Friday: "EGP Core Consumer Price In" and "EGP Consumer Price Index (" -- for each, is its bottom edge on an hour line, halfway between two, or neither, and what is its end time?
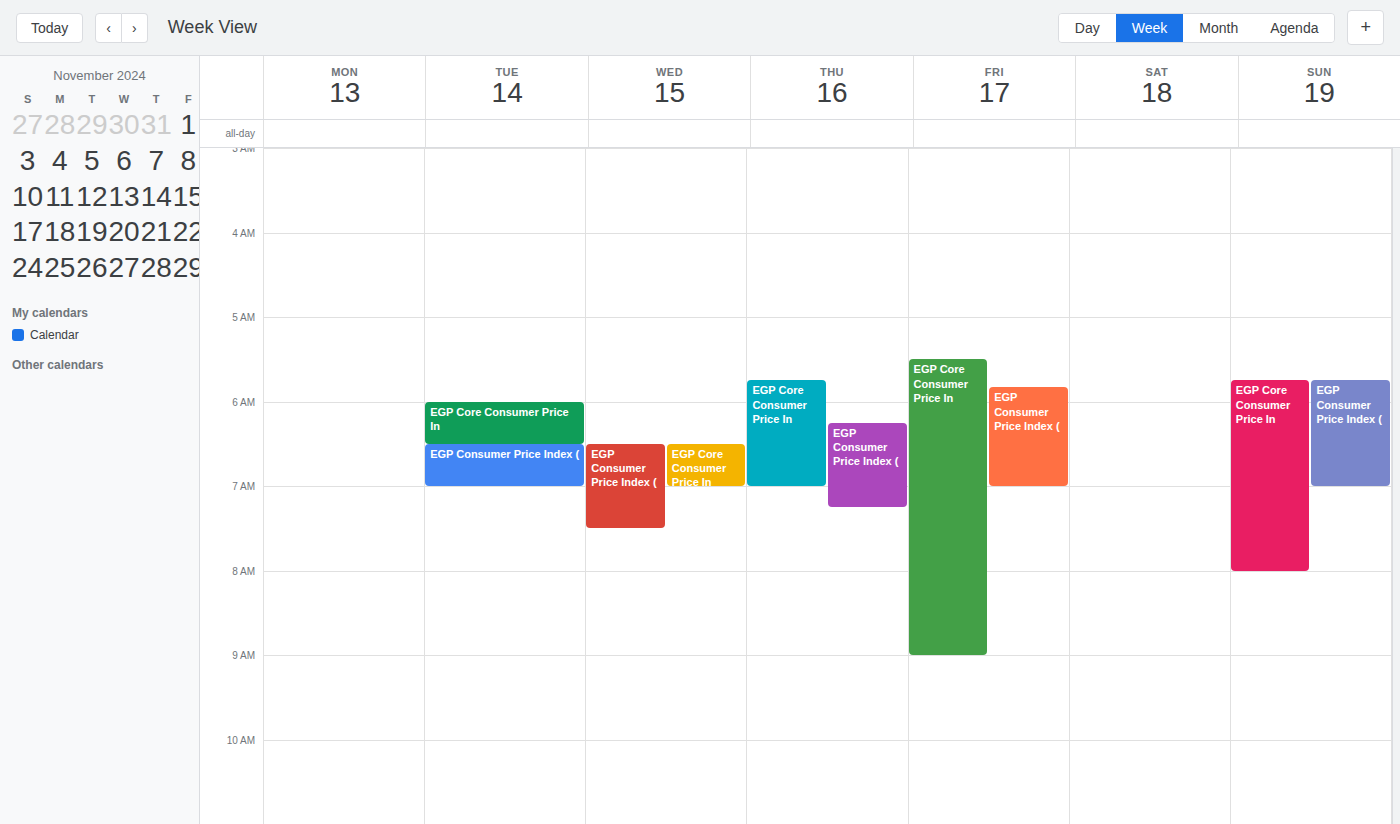
"EGP Core Consumer Price In": 09:00, exactly on the 09:00 line. "EGP Consumer Price Index (": 07:00, exactly on the 07:00 line.